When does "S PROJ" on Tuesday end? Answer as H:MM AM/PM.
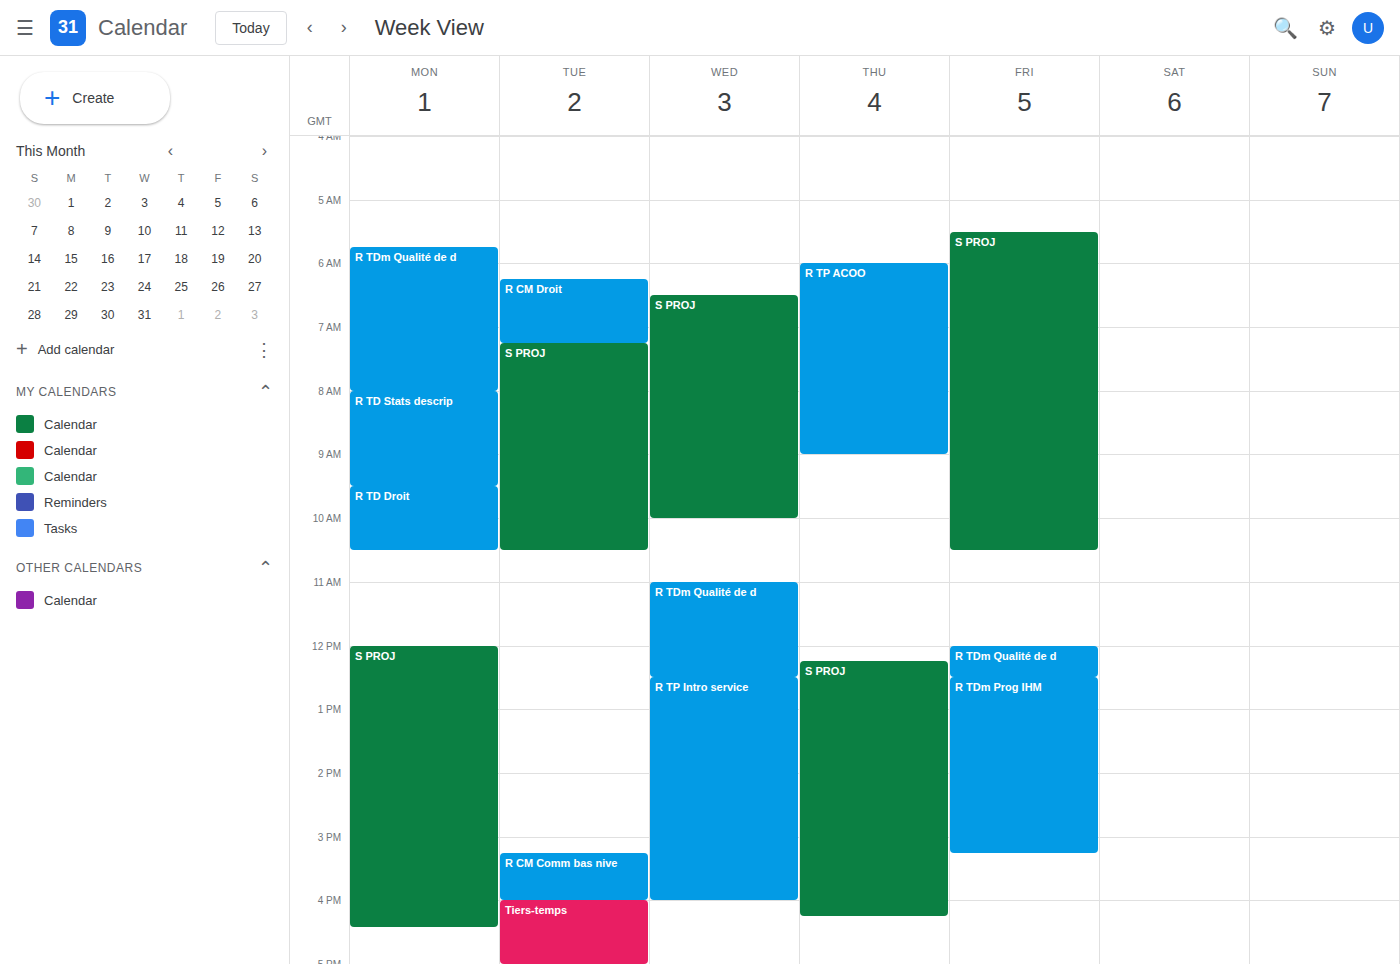
10:30 AM